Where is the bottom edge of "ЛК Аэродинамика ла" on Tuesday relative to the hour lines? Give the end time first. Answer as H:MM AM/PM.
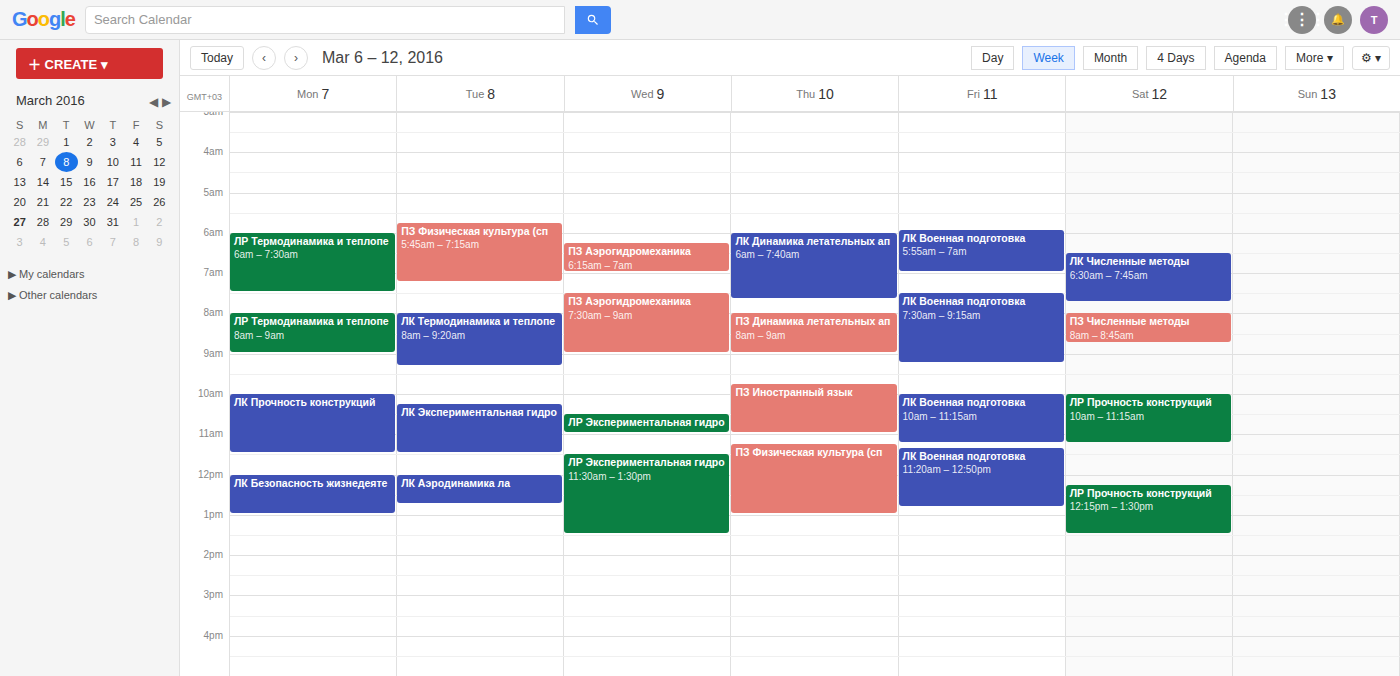
12:45 PM -- neither: three quarters of the way from the 12 PM line to the 1 PM line.